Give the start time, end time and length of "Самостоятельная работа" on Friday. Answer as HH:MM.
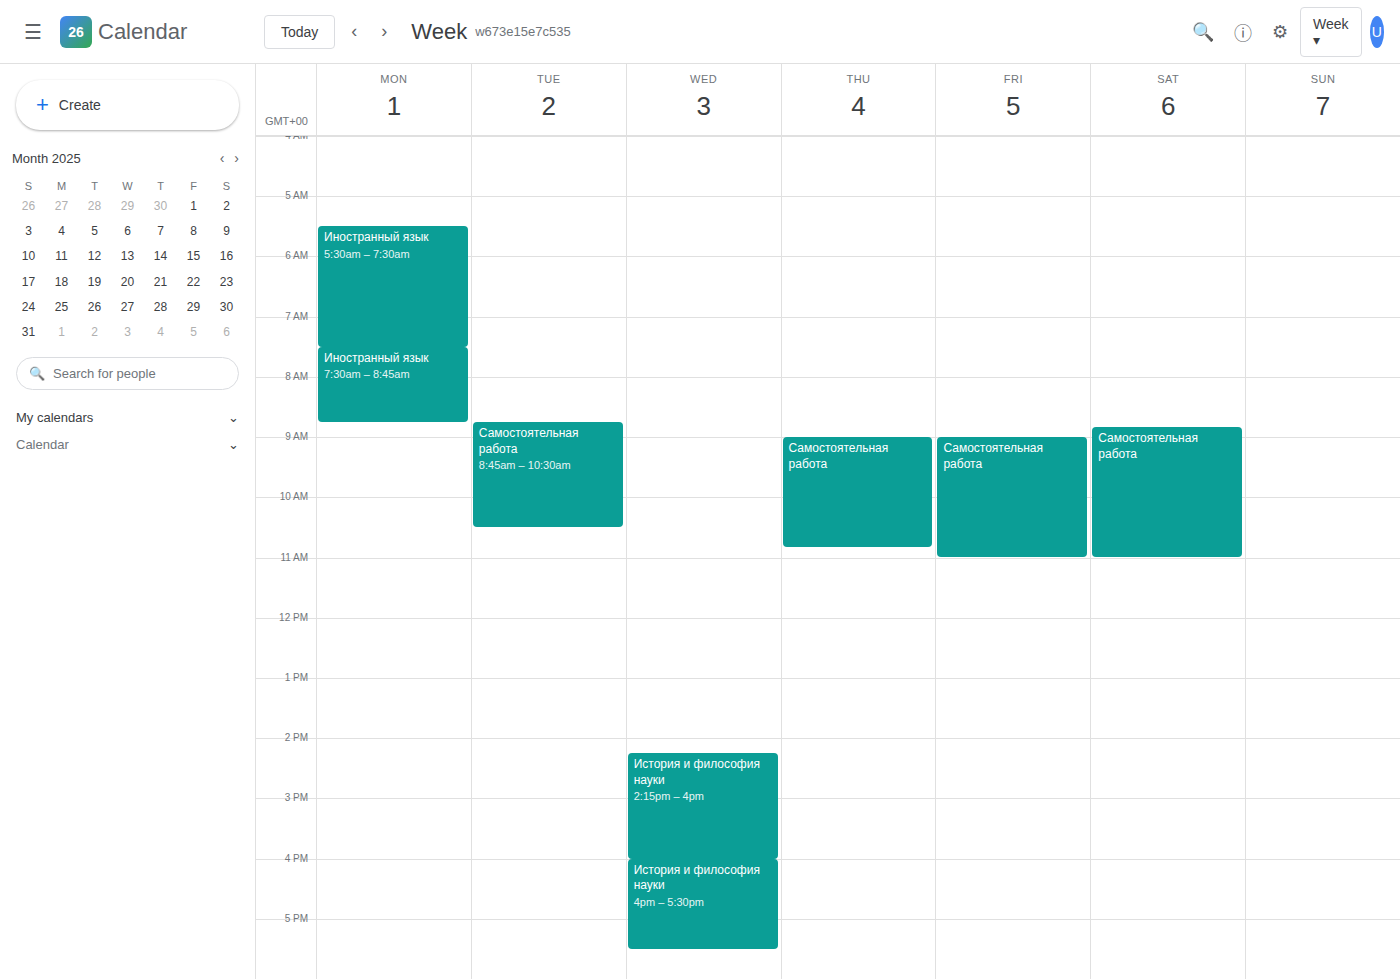
09:00 to 11:00, 2 hours